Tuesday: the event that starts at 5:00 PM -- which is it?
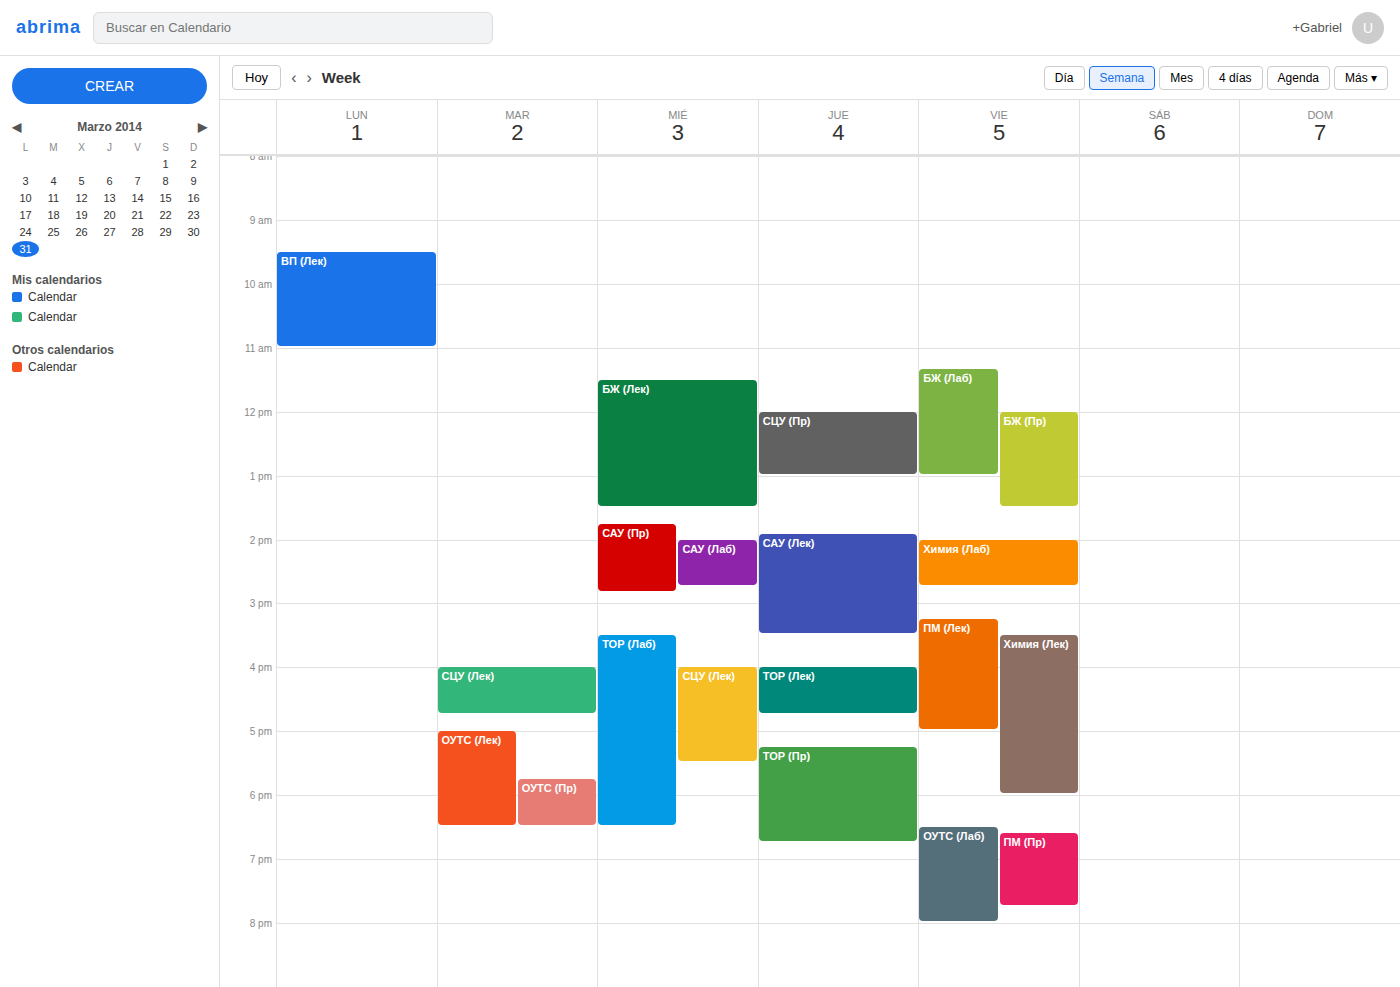
"ОУТС (Лек)"